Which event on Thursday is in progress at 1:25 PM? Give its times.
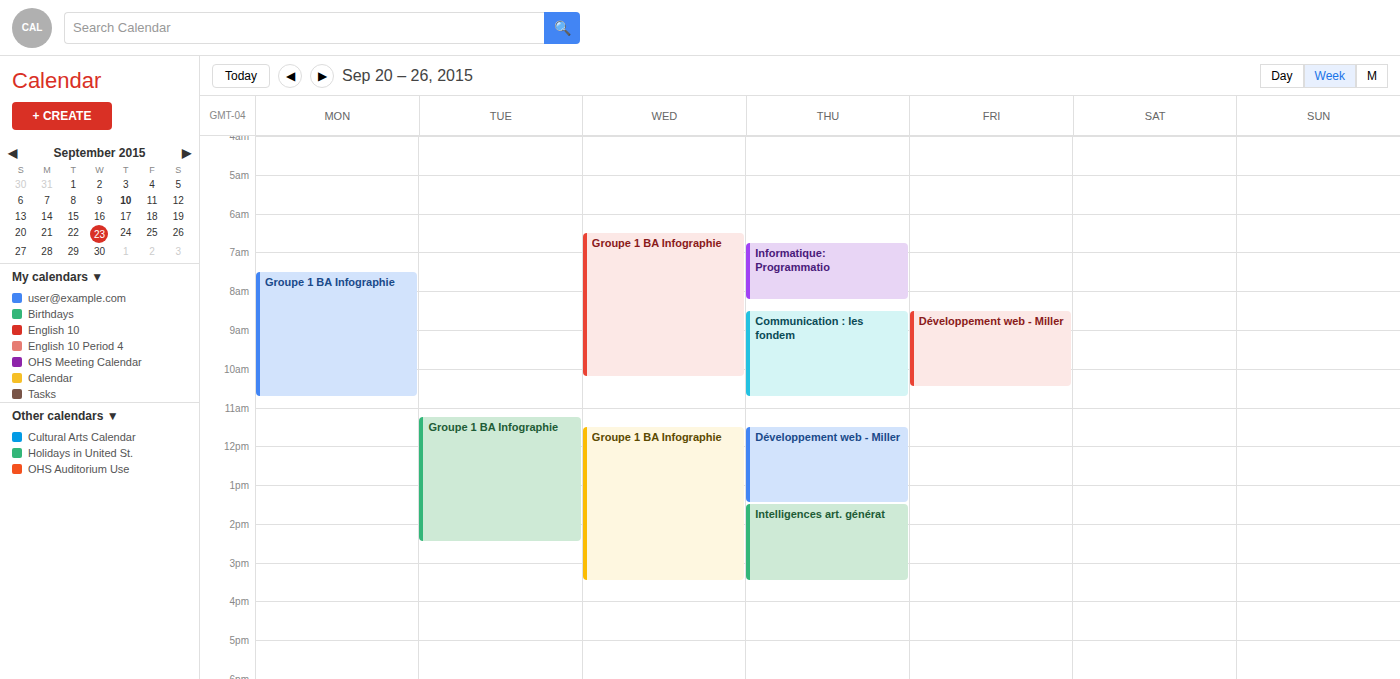
"Développement web - Miller", 11:30 AM to 1:30 PM